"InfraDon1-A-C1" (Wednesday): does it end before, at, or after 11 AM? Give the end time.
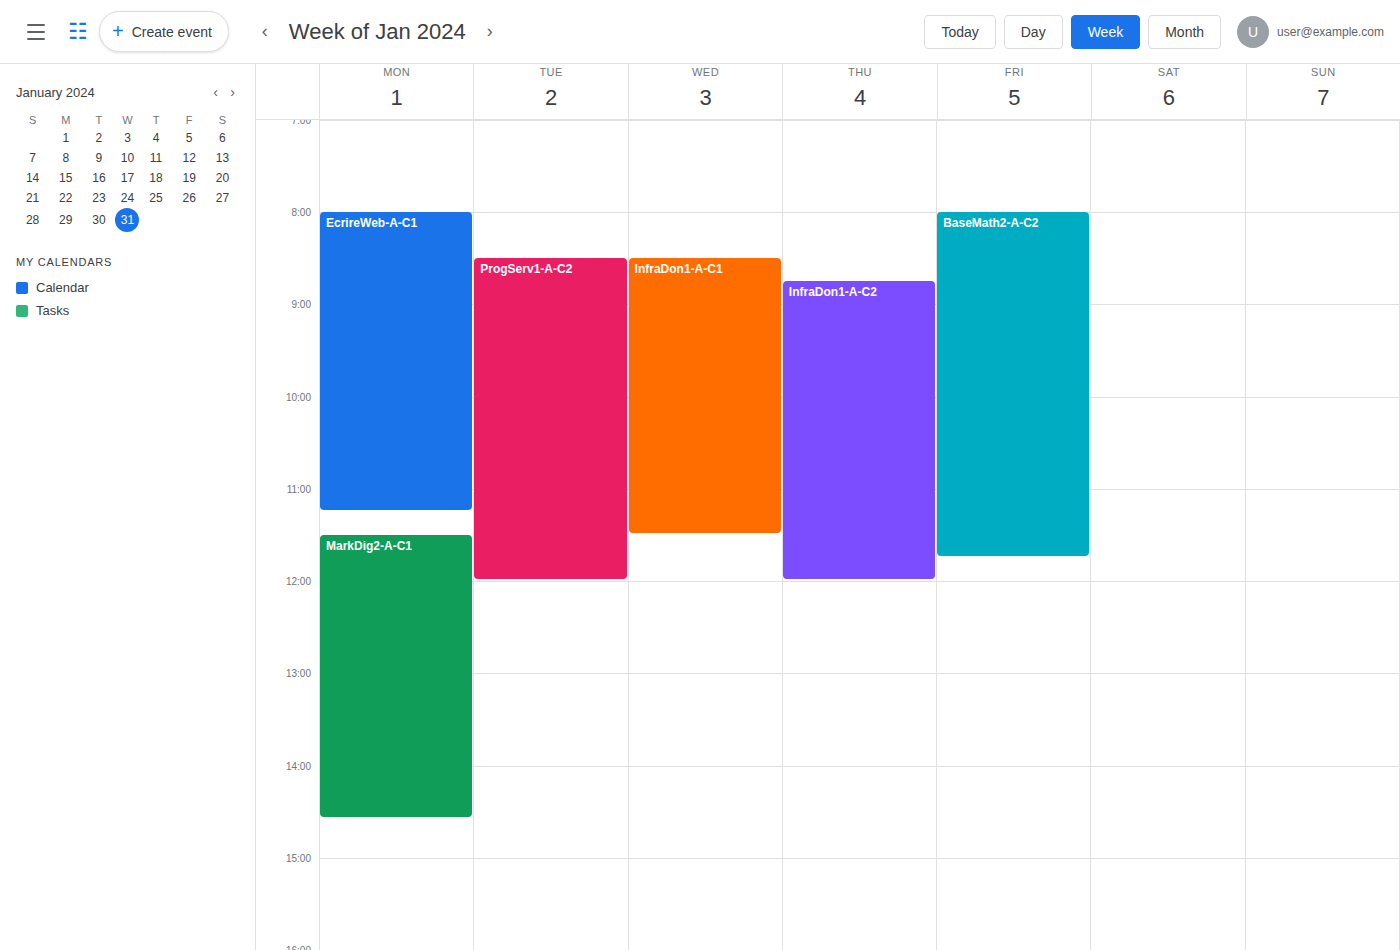
11:30 AM -- after 11 AM, 30 minutes below the 11 AM line.